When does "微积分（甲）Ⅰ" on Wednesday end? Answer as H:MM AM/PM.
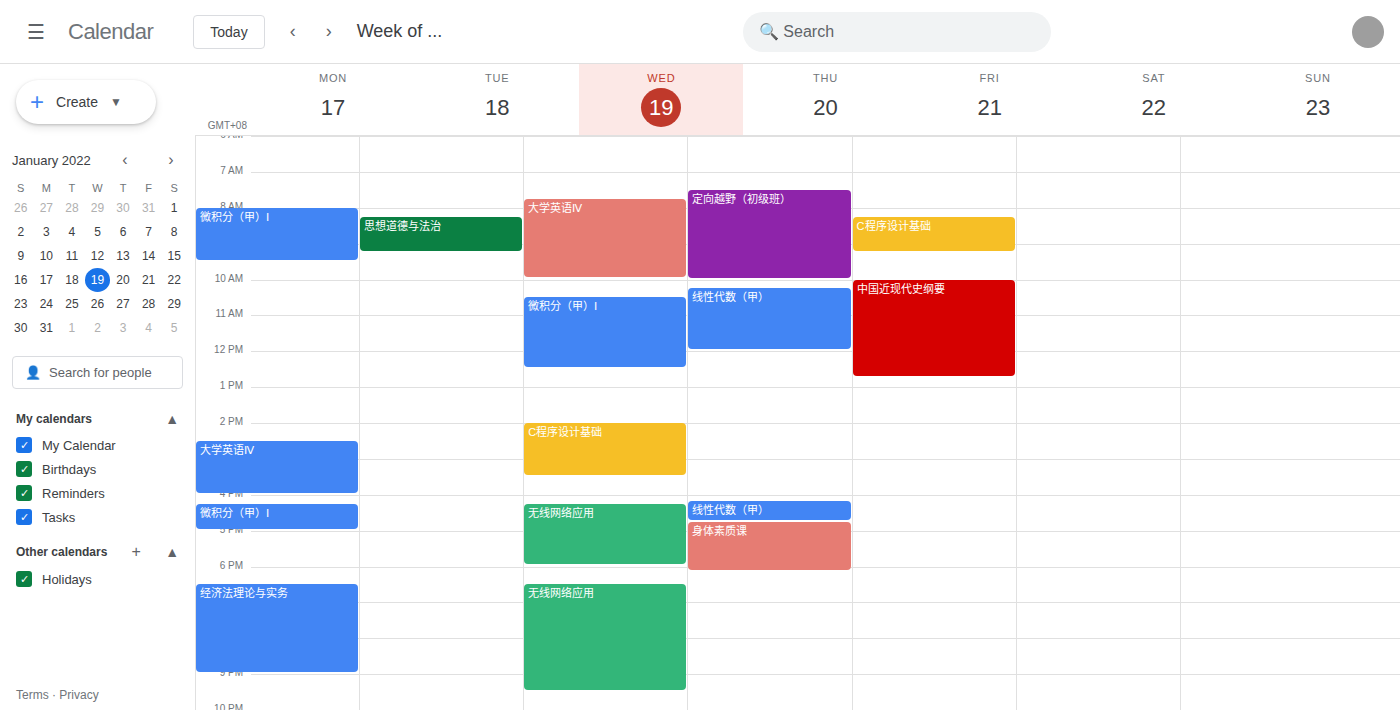
12:30 PM